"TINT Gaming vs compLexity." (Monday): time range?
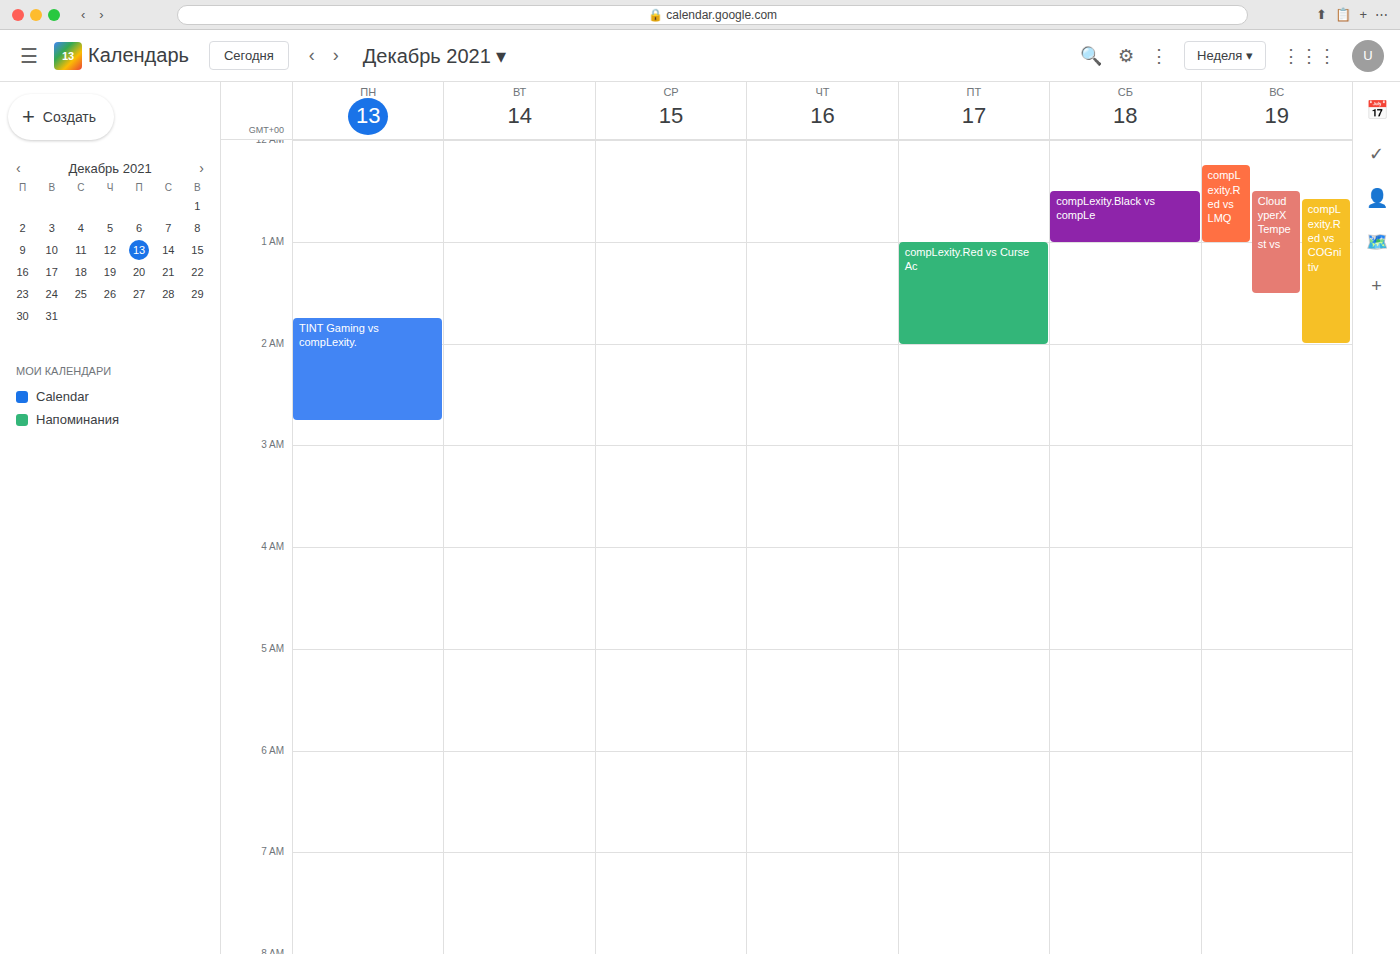
1:45 AM to 2:45 AM